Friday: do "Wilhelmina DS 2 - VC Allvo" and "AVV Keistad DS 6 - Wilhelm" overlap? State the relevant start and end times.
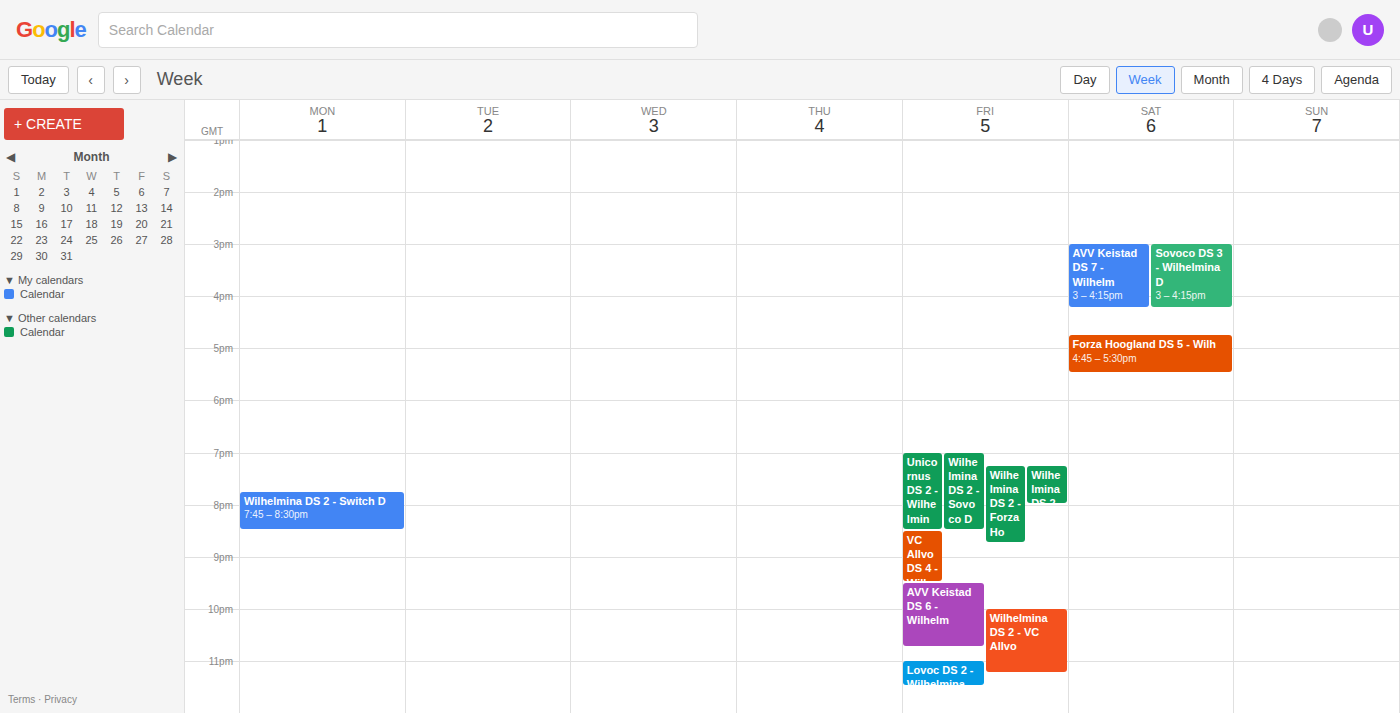
"Wilhelmina DS 2 - VC Allvo" starts at 10:00 PM, before "AVV Keistad DS 6 - Wilhelm" ends at 10:45 PM -- they overlap.